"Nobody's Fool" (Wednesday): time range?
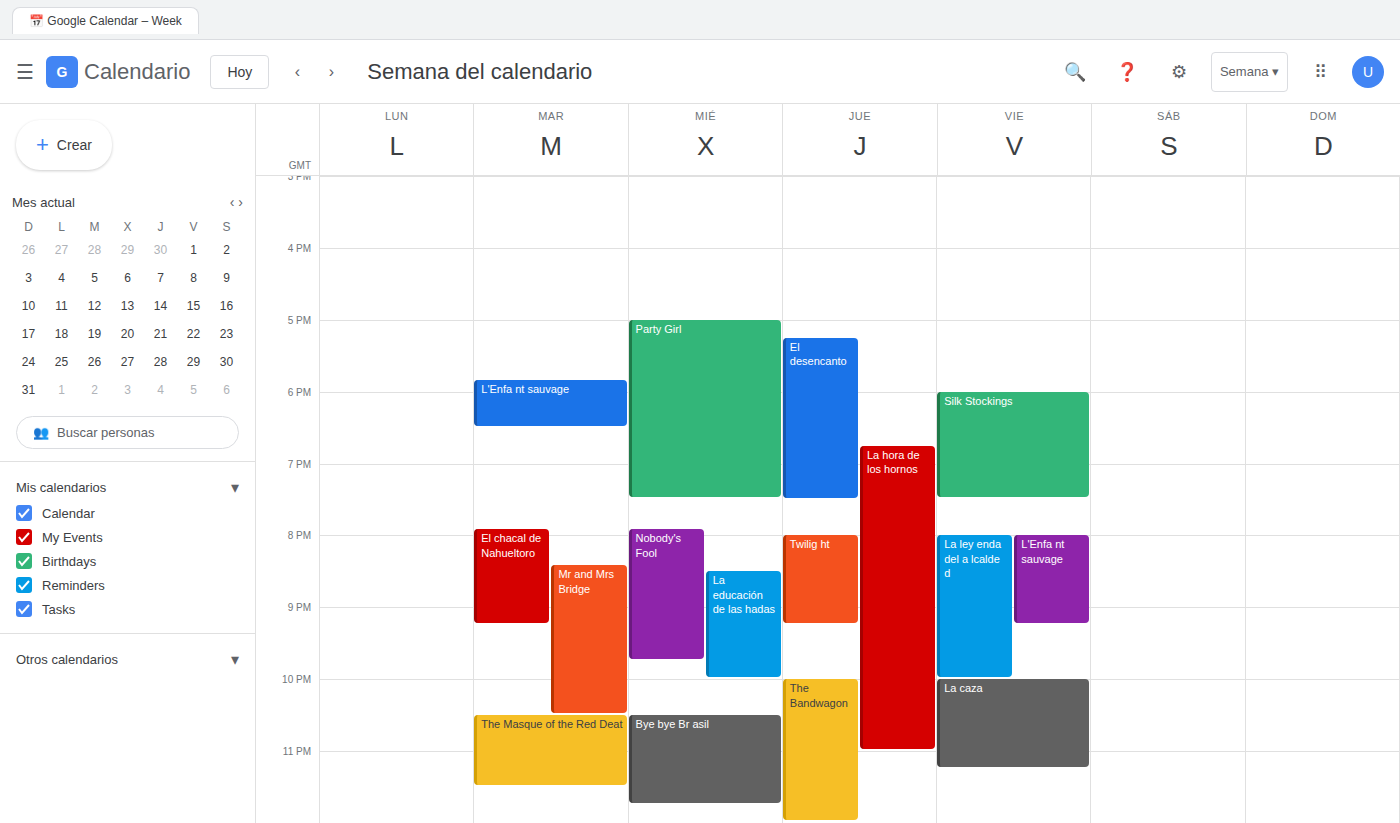
7:55 PM to 9:45 PM